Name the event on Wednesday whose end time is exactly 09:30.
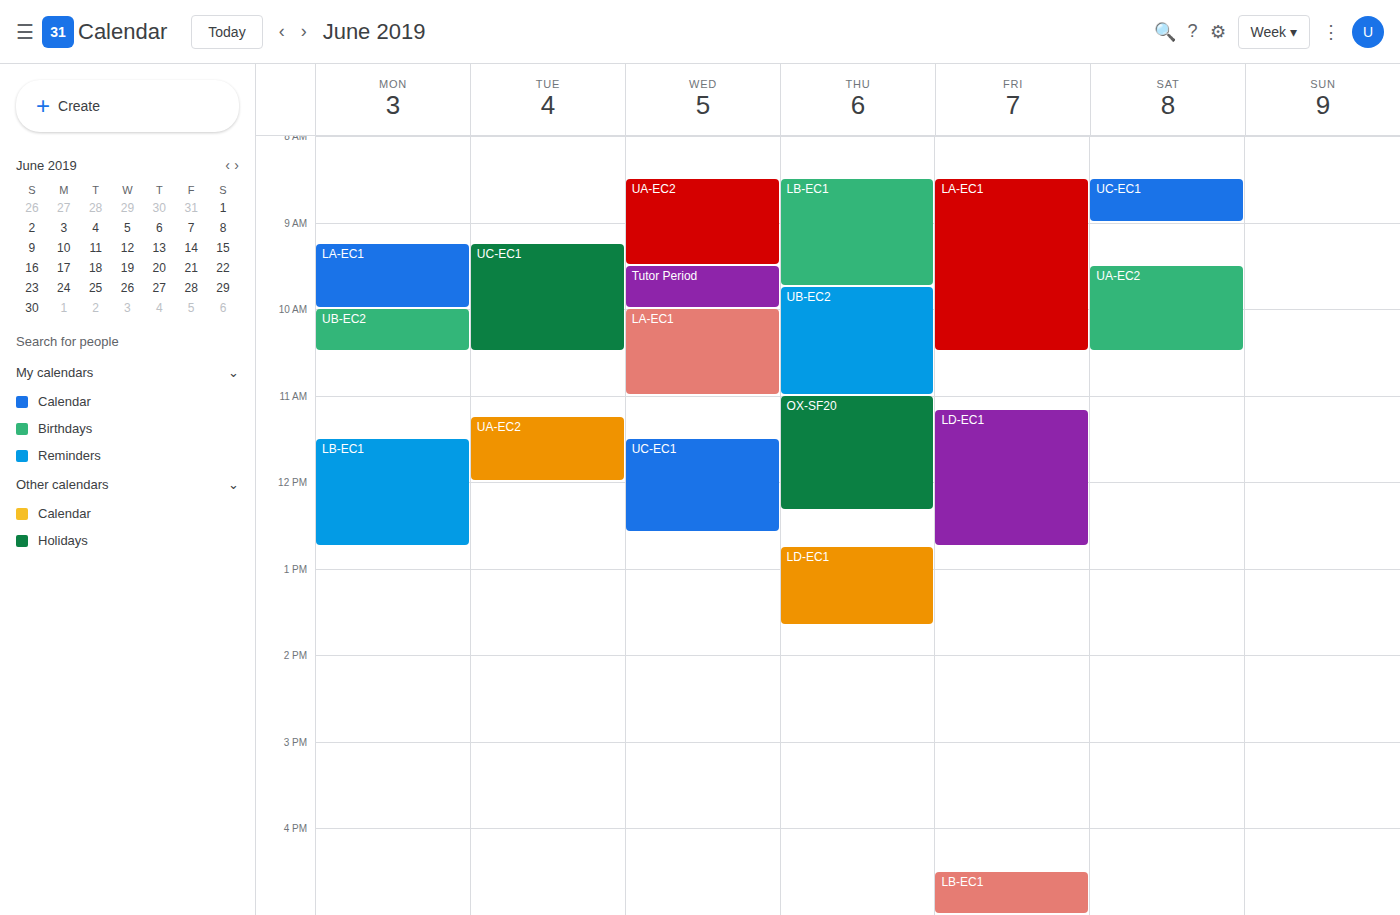
"UA-EC2"